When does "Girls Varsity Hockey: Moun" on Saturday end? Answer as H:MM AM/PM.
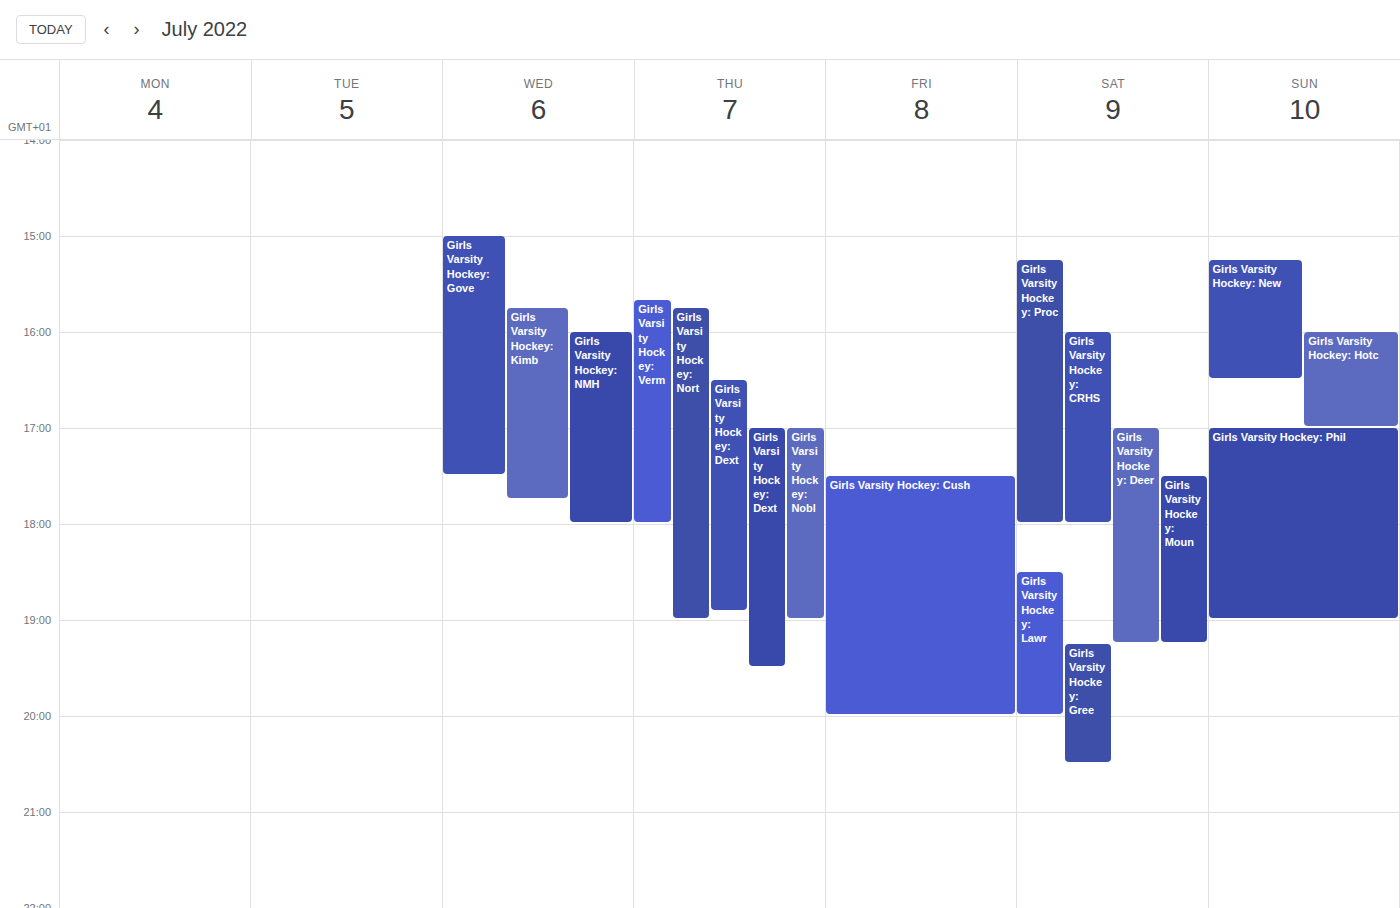
7:15 PM